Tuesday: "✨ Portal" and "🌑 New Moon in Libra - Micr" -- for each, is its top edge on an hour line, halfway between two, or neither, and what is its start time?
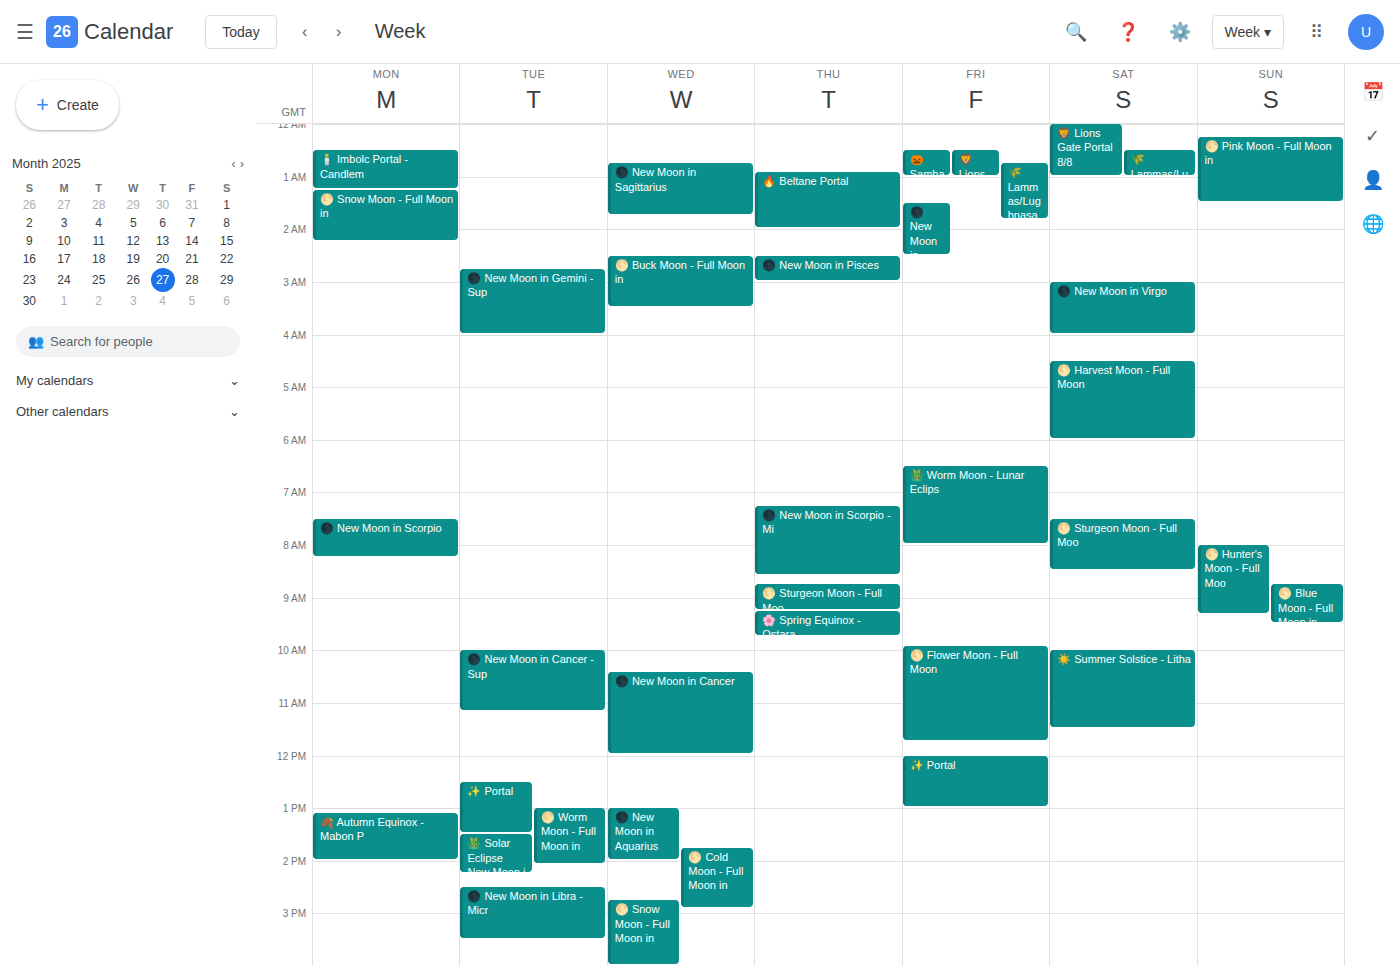
"✨ Portal": 12:30 PM, halfway between the 12 PM and 1 PM lines. "🌑 New Moon in Libra - Micr": 2:30 PM, halfway between the 2 PM and 3 PM lines.